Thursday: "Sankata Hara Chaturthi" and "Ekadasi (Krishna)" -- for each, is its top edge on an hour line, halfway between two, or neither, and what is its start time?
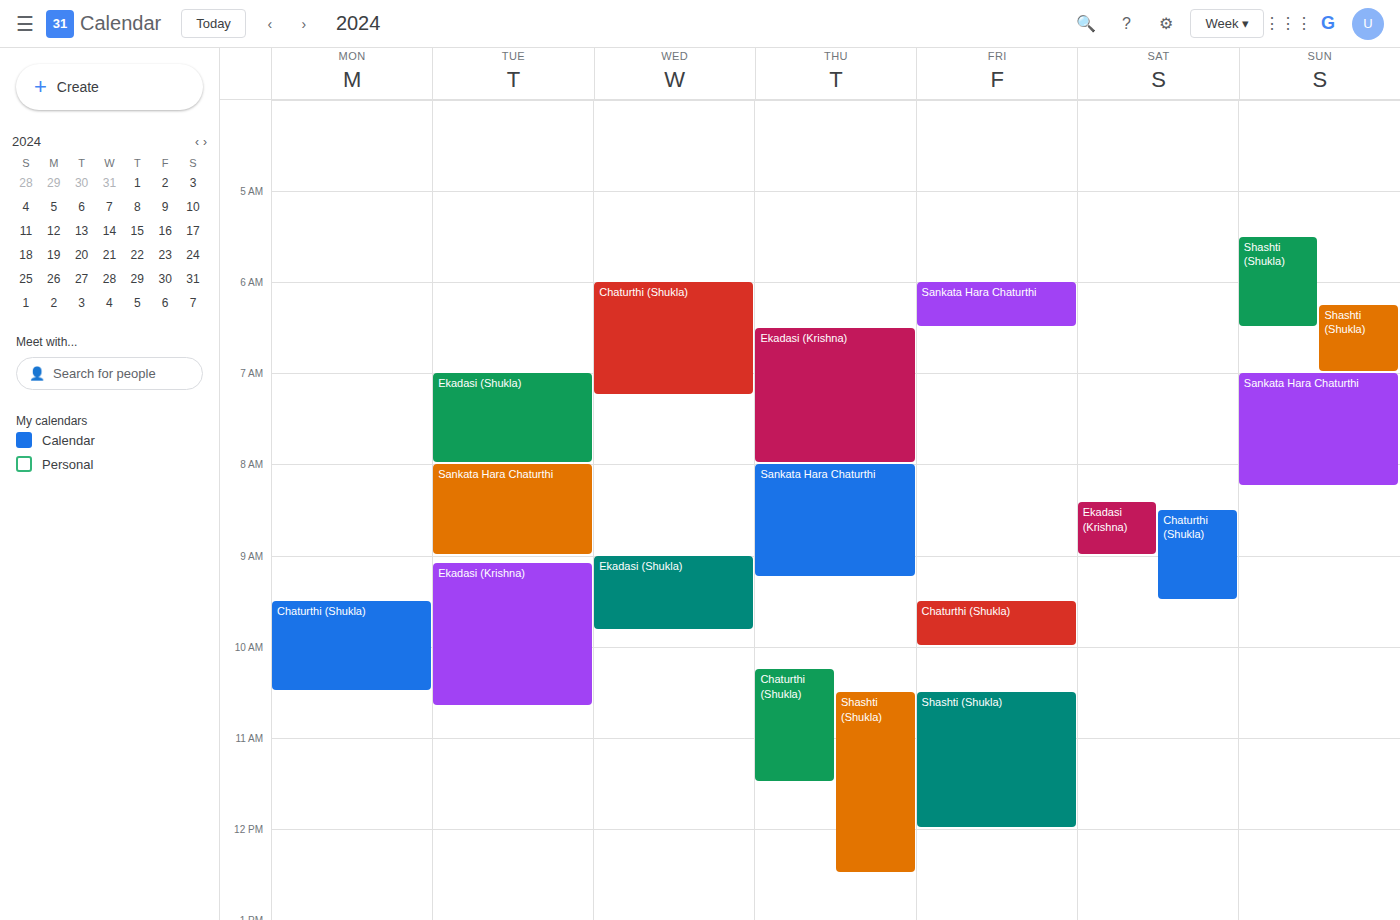
"Sankata Hara Chaturthi": 8:00 AM, exactly on the 8 AM line. "Ekadasi (Krishna)": 6:30 AM, halfway between the 6 AM and 7 AM lines.